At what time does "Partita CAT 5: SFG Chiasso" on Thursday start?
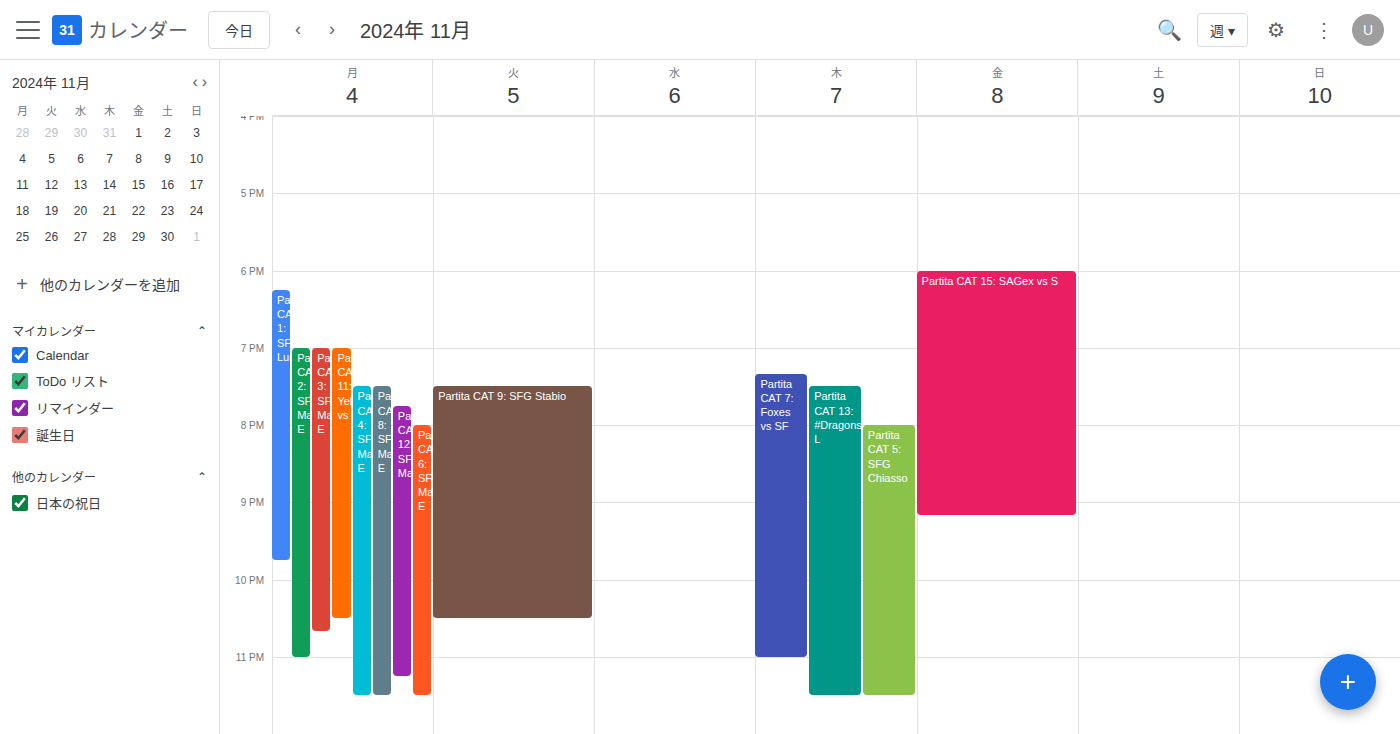
8:00 PM